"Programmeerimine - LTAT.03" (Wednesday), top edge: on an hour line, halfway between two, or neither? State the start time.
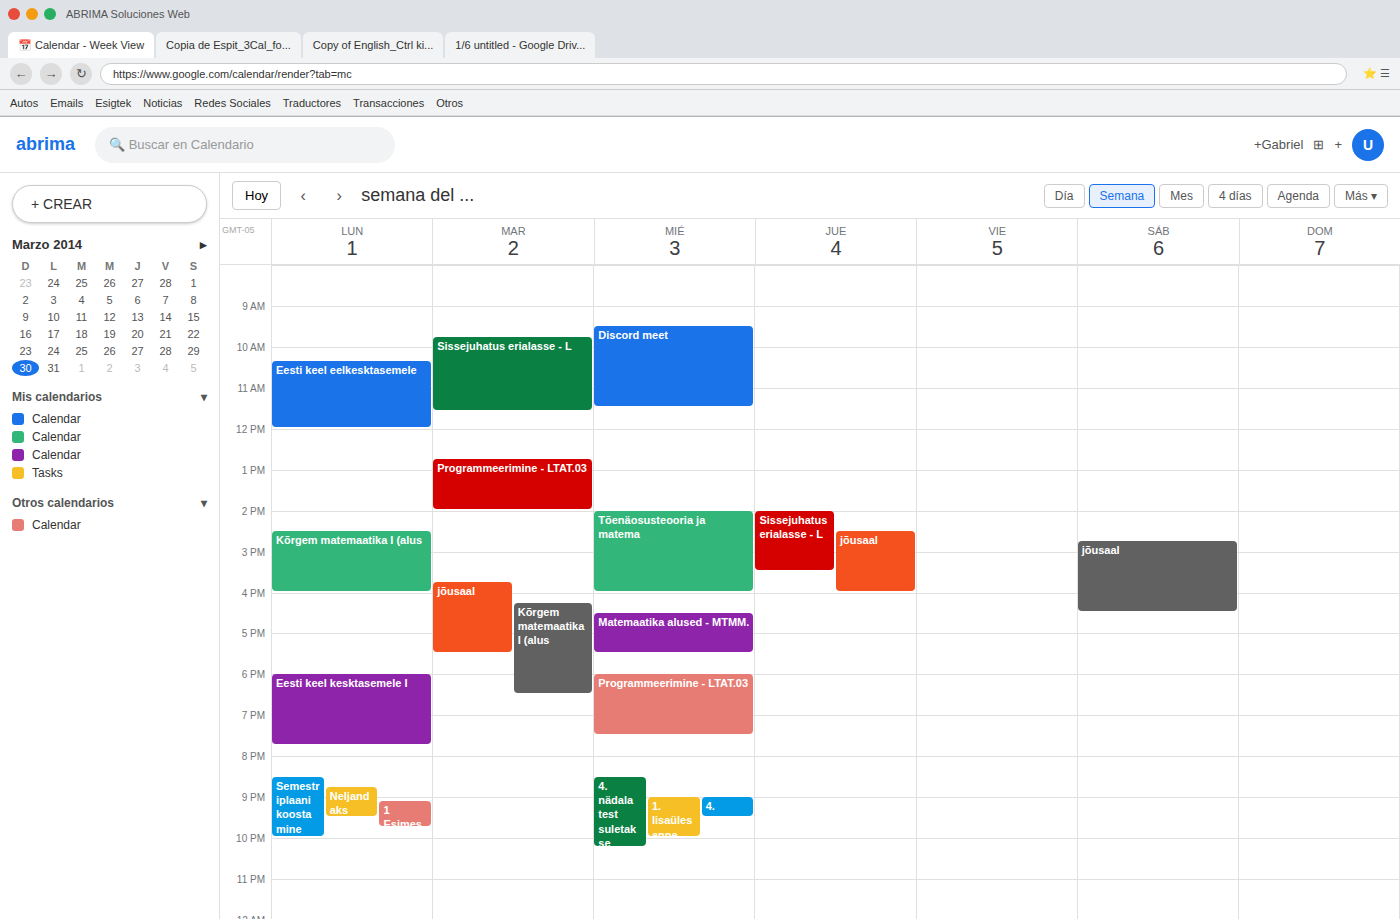
6:00 PM -- exactly on the 6 PM line.